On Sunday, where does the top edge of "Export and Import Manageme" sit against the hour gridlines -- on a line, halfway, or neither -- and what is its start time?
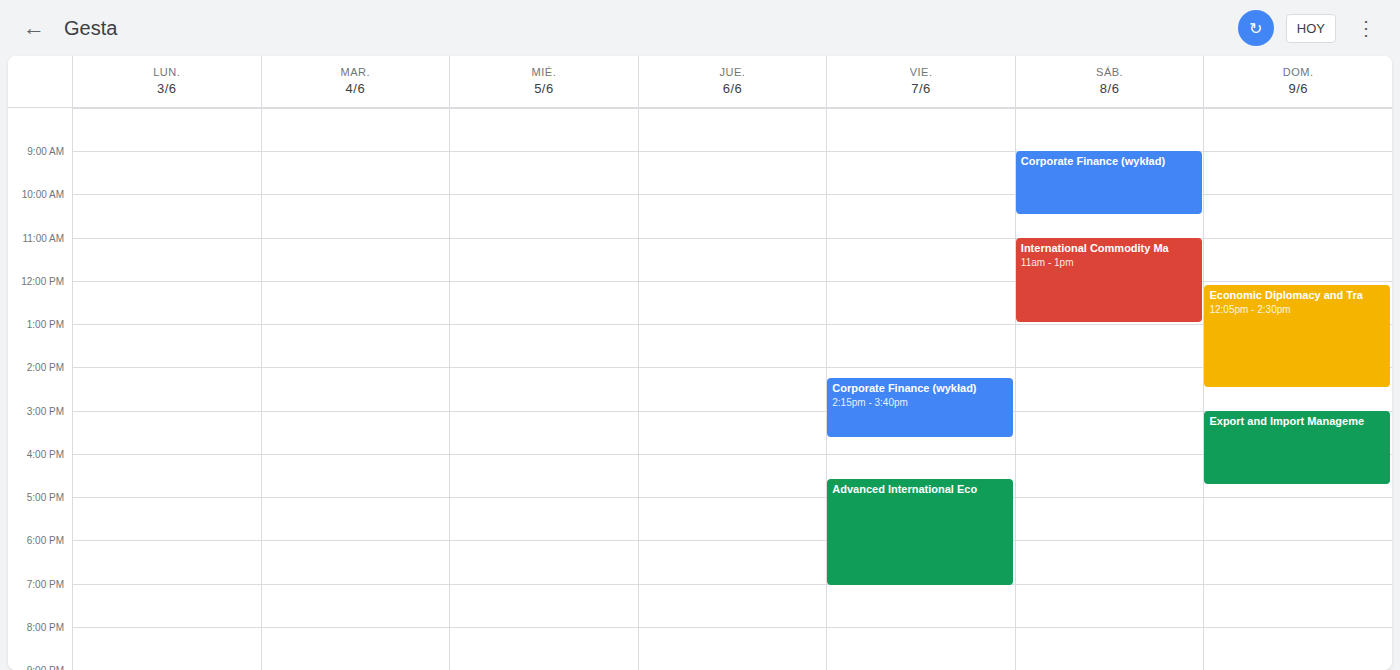
3:00 PM -- exactly on the 3 PM line.